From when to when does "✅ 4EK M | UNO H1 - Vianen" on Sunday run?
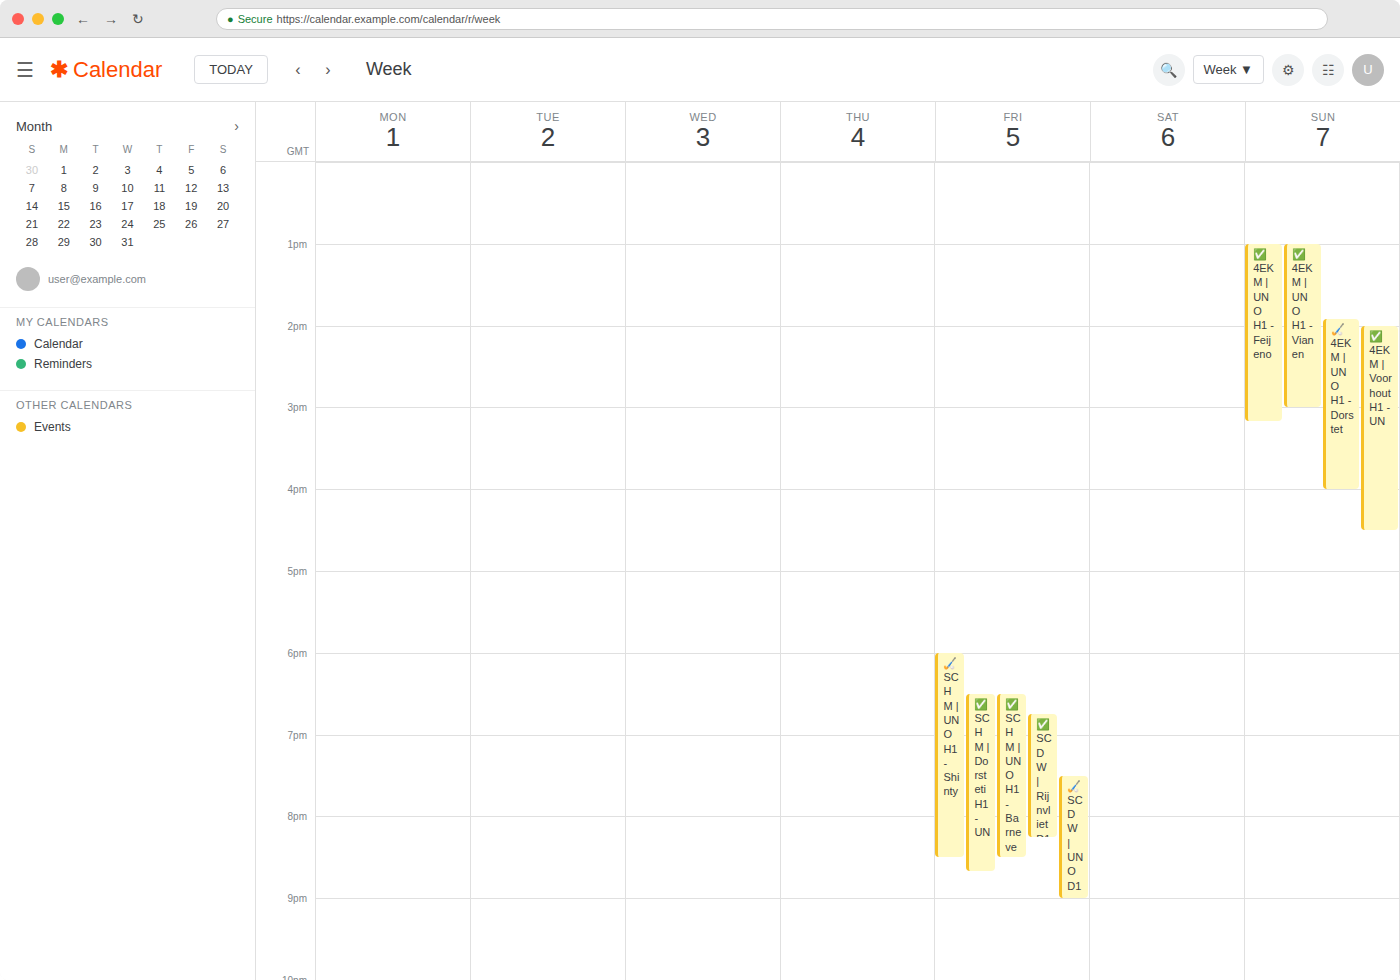
1:00 PM to 3:00 PM